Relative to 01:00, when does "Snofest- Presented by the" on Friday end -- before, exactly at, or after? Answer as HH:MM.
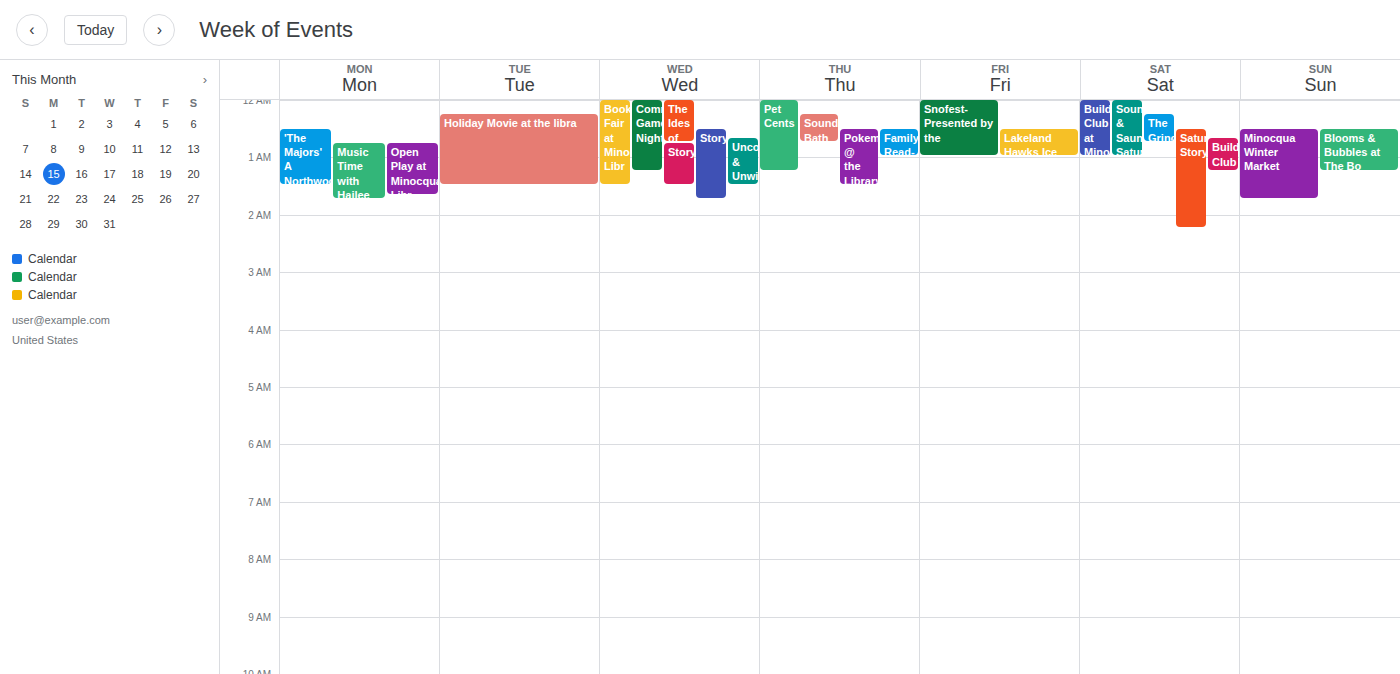
01:00 -- exactly at 01:00, on the 01:00 line.